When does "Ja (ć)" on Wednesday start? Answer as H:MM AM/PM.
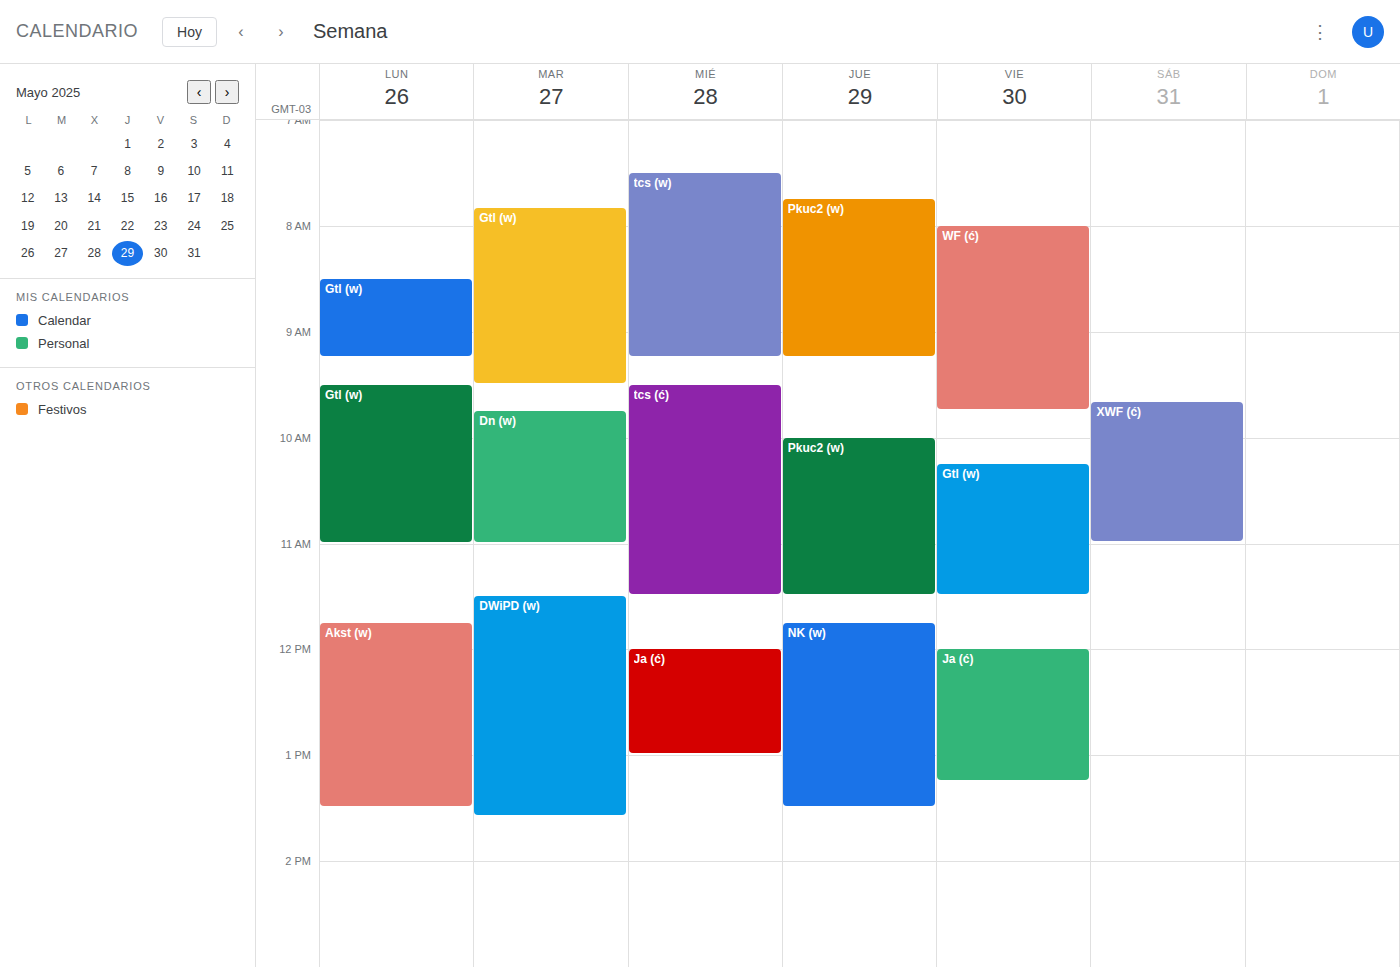
12:00 PM